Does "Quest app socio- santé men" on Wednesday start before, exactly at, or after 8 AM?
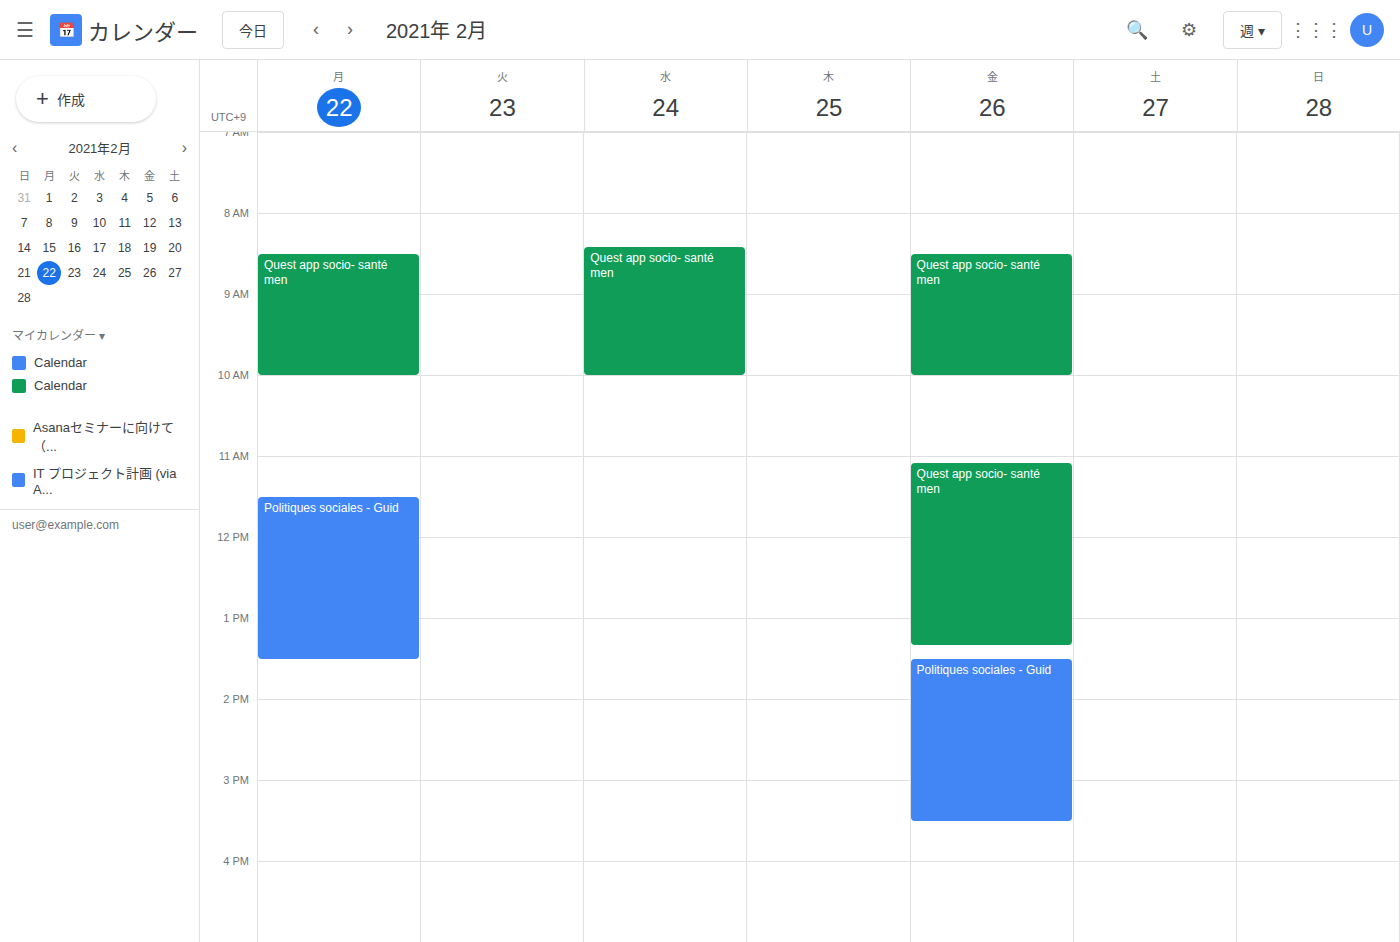
8:25 AM -- after 8 AM, 25 minutes below the 8 AM line.